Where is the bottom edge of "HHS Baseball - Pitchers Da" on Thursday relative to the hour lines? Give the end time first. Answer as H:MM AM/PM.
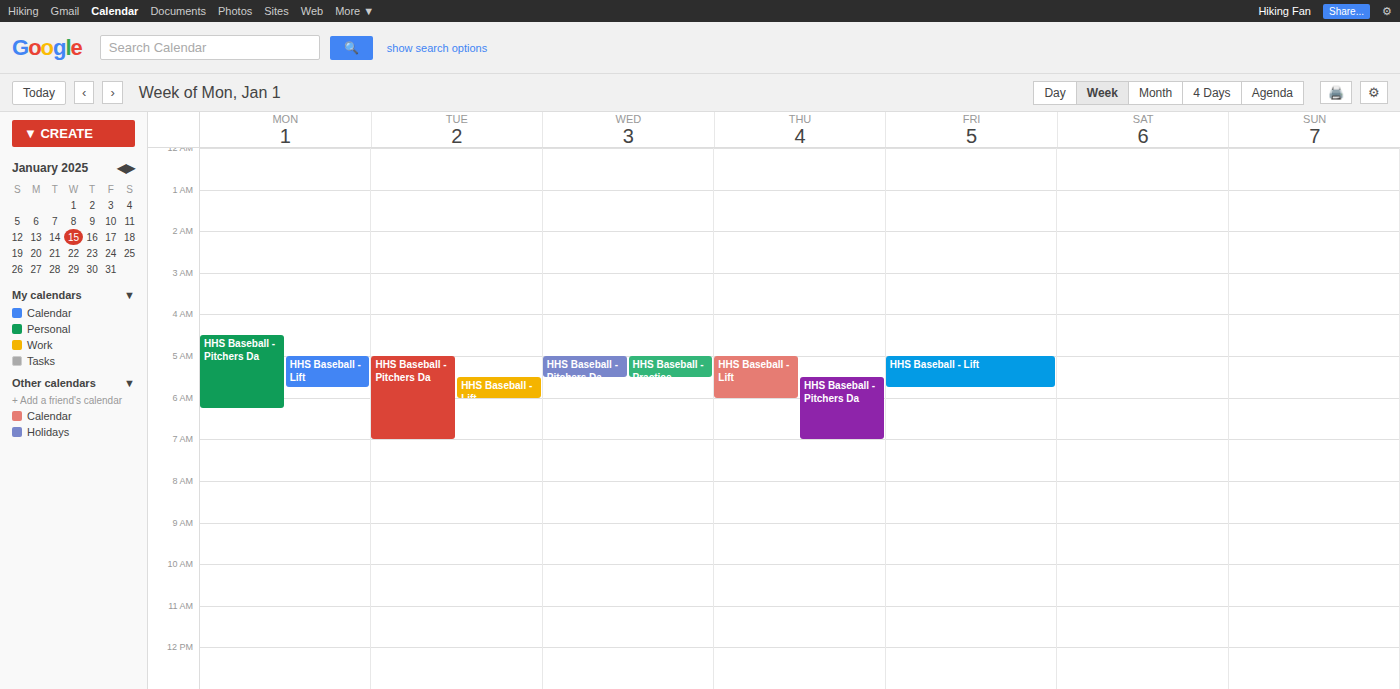
7:00 AM -- exactly on the 7 AM line.